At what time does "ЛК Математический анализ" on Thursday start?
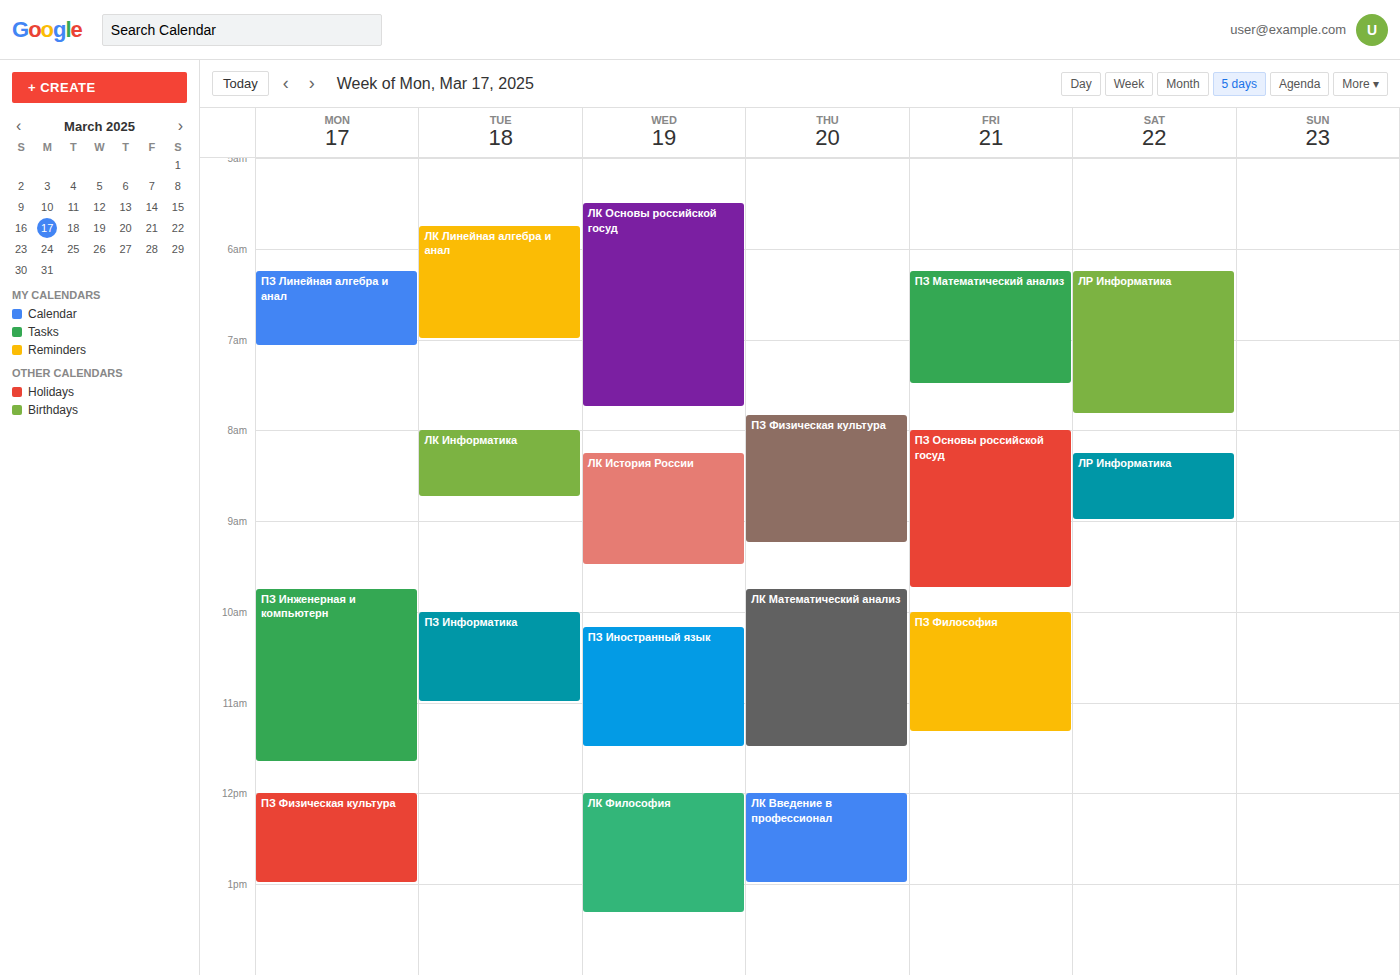
9:45 AM